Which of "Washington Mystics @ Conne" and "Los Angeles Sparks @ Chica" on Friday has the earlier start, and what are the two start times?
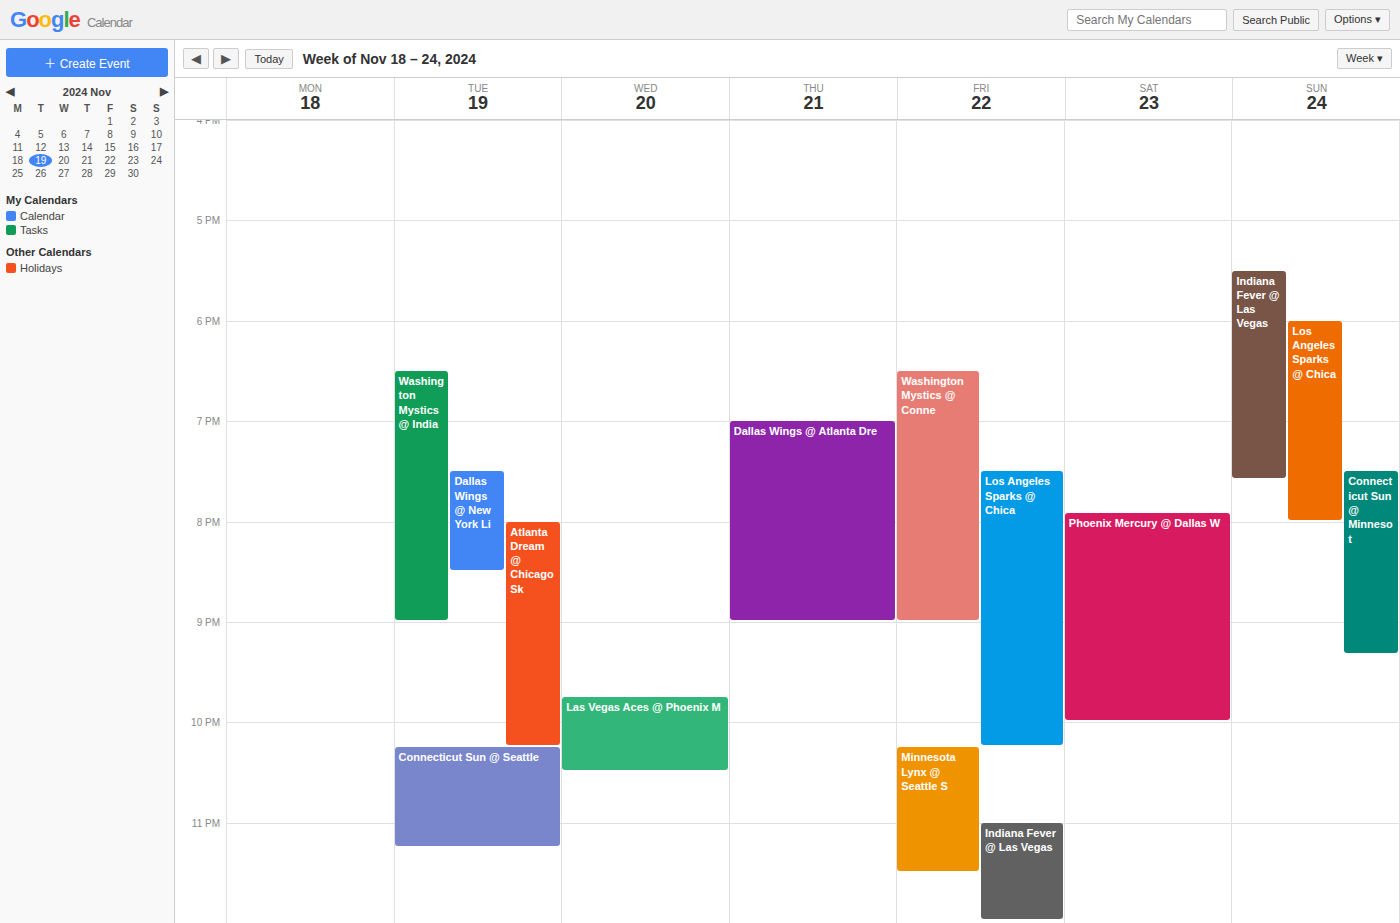
"Washington Mystics @ Conne" 6:30 PM; "Los Angeles Sparks @ Chica" 7:30 PM.